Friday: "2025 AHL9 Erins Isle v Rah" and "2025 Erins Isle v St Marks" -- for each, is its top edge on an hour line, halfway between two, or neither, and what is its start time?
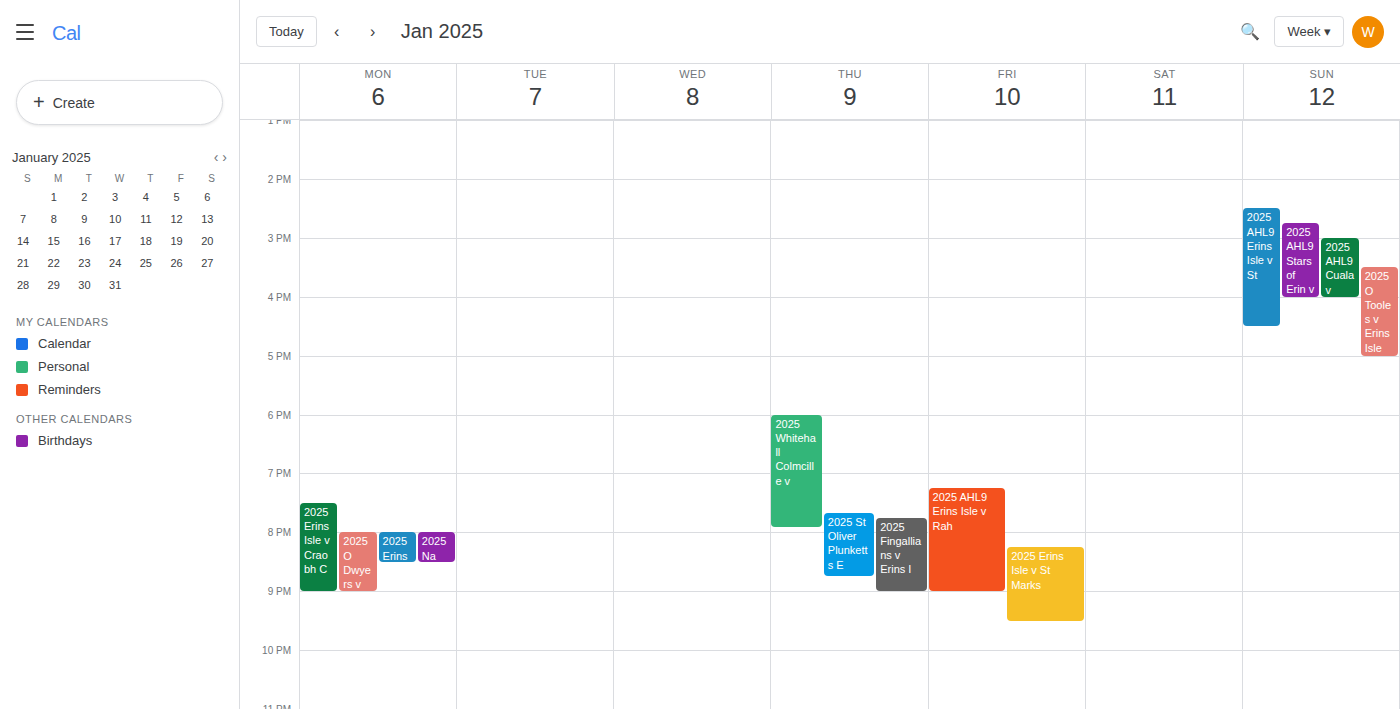
"2025 AHL9 Erins Isle v Rah": 7:15 PM, neither: a quarter of the way from the 7 PM line to the 8 PM line. "2025 Erins Isle v St Marks": 8:15 PM, neither: a quarter of the way from the 8 PM line to the 9 PM line.